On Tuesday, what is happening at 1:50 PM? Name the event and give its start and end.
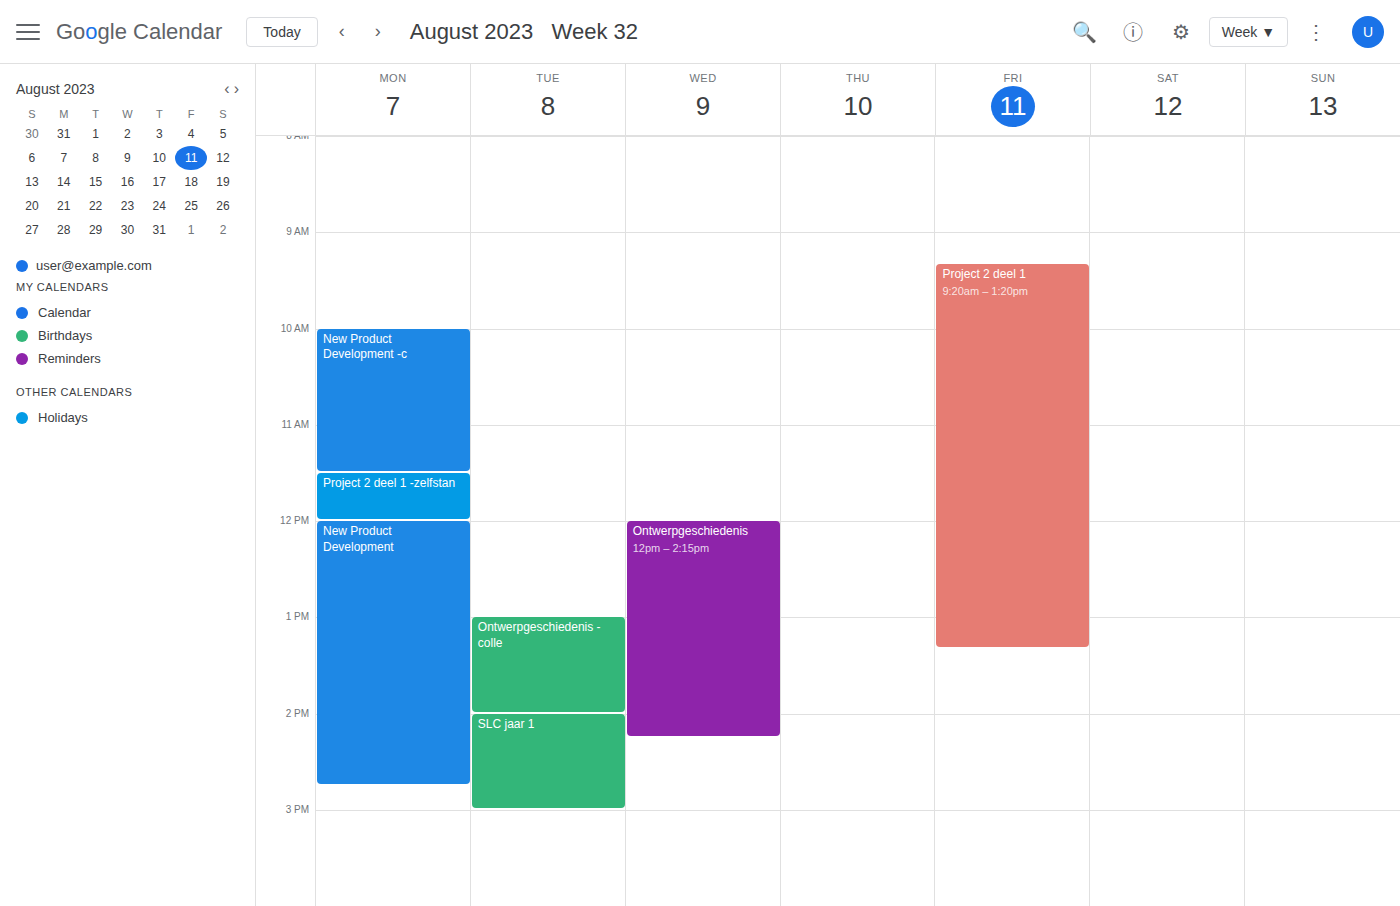
"Ontwerpgeschiedenis -colle", 1:00 PM to 2:00 PM